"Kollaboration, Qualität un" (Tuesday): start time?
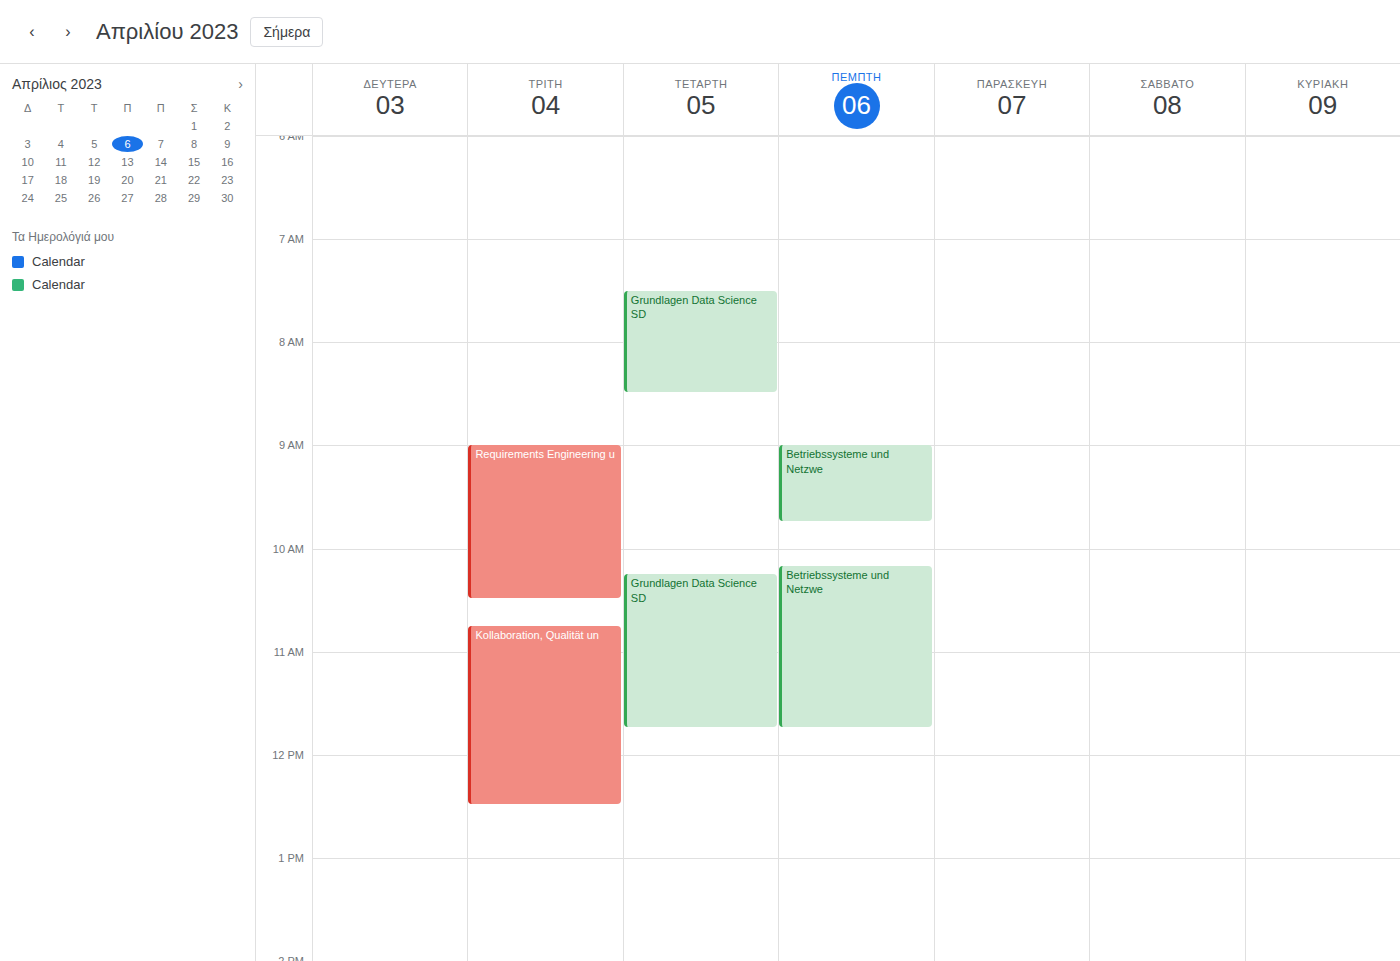
10:45 AM